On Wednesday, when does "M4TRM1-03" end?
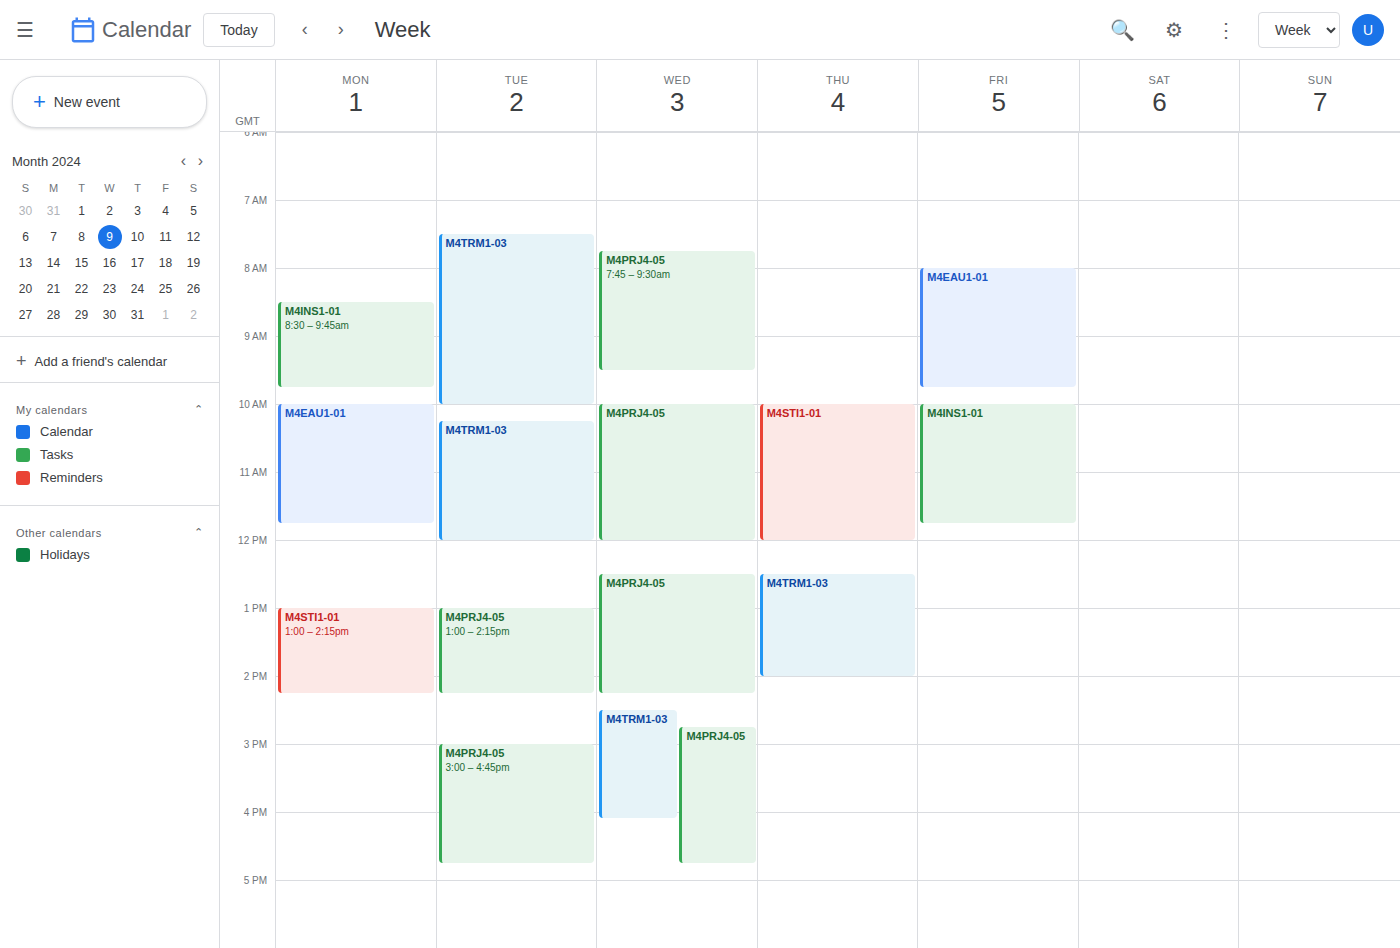
4:05 PM